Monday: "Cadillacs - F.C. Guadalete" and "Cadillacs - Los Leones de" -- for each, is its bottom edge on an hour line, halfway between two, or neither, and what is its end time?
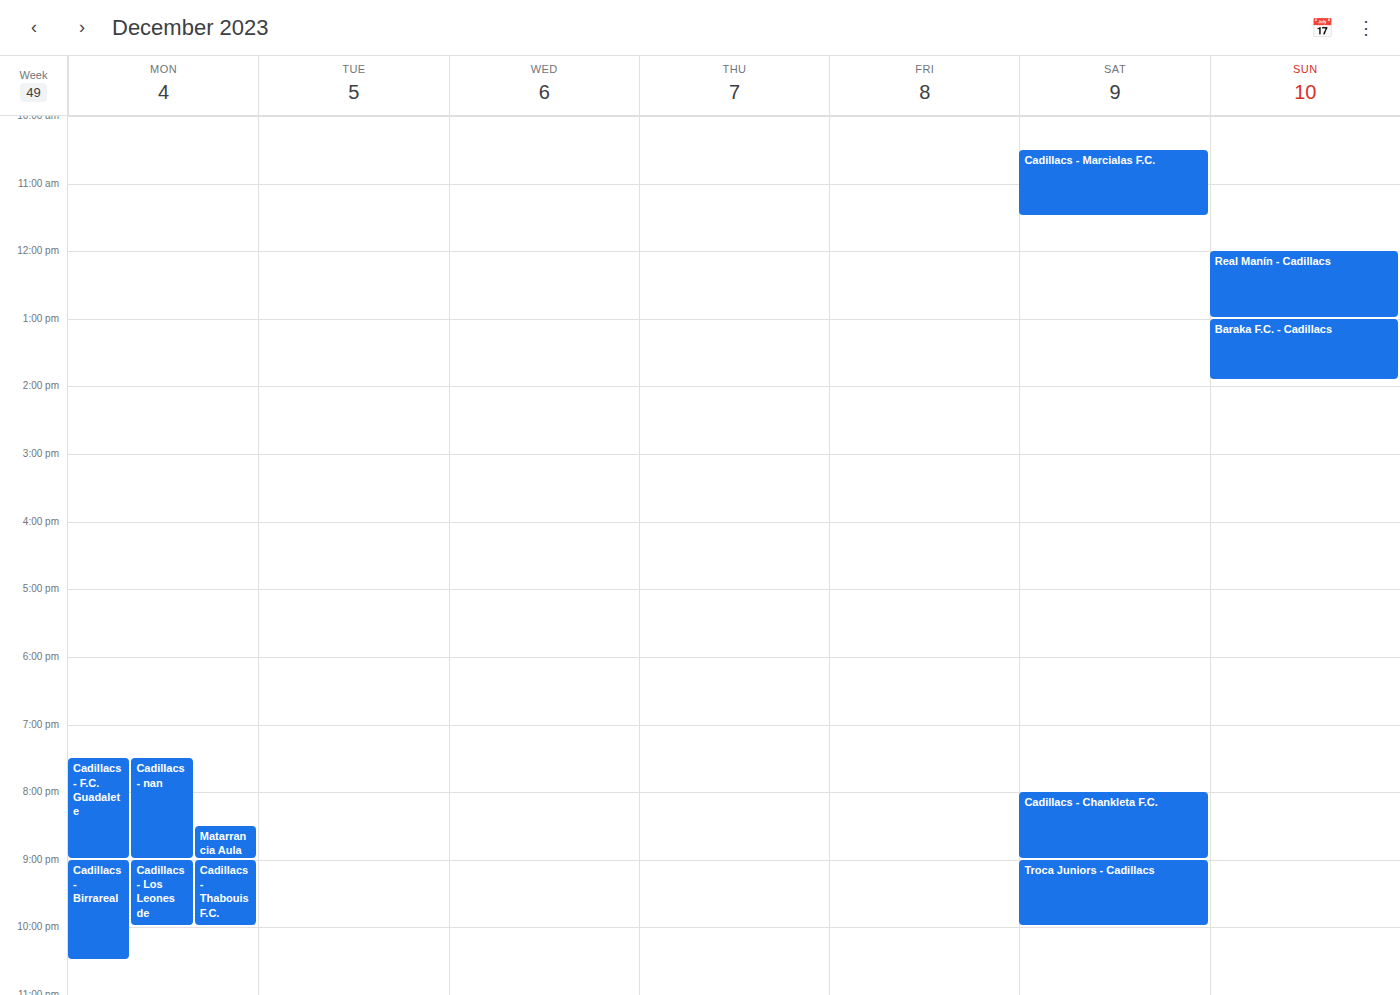
"Cadillacs - F.C. Guadalete": 9:00 PM, exactly on the 9 PM line. "Cadillacs - Los Leones de": 10:00 PM, exactly on the 10 PM line.